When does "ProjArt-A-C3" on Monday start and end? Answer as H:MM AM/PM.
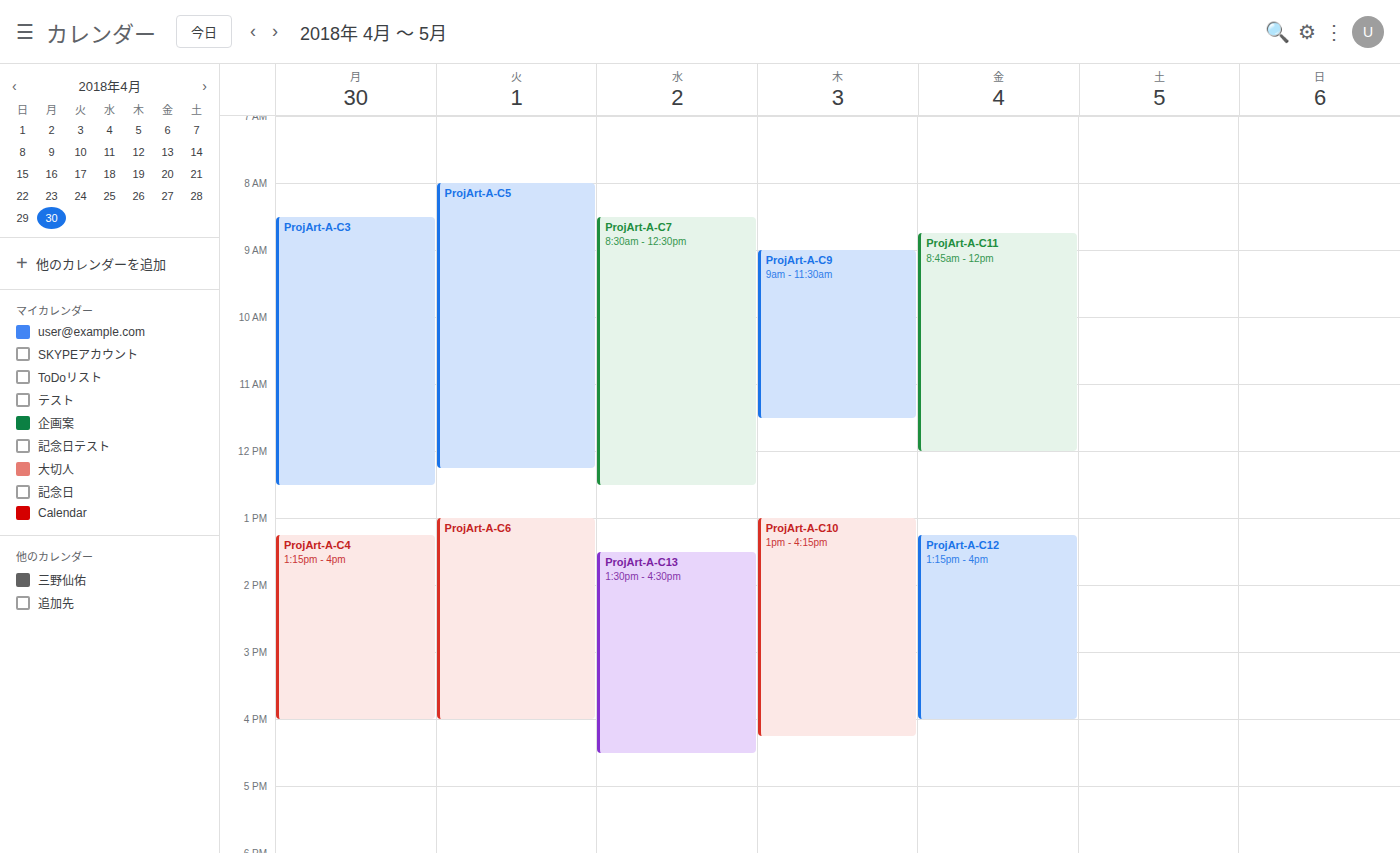
8:30 AM to 12:30 PM